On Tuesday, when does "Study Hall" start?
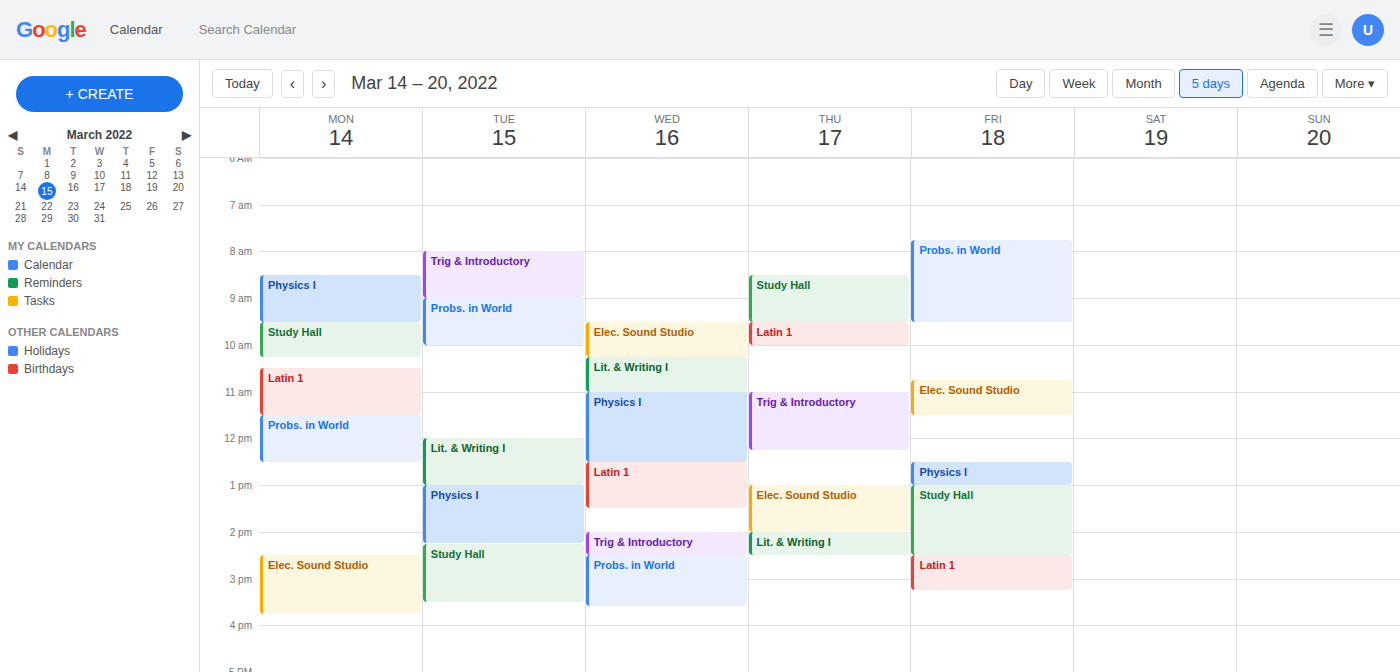
2:15 PM